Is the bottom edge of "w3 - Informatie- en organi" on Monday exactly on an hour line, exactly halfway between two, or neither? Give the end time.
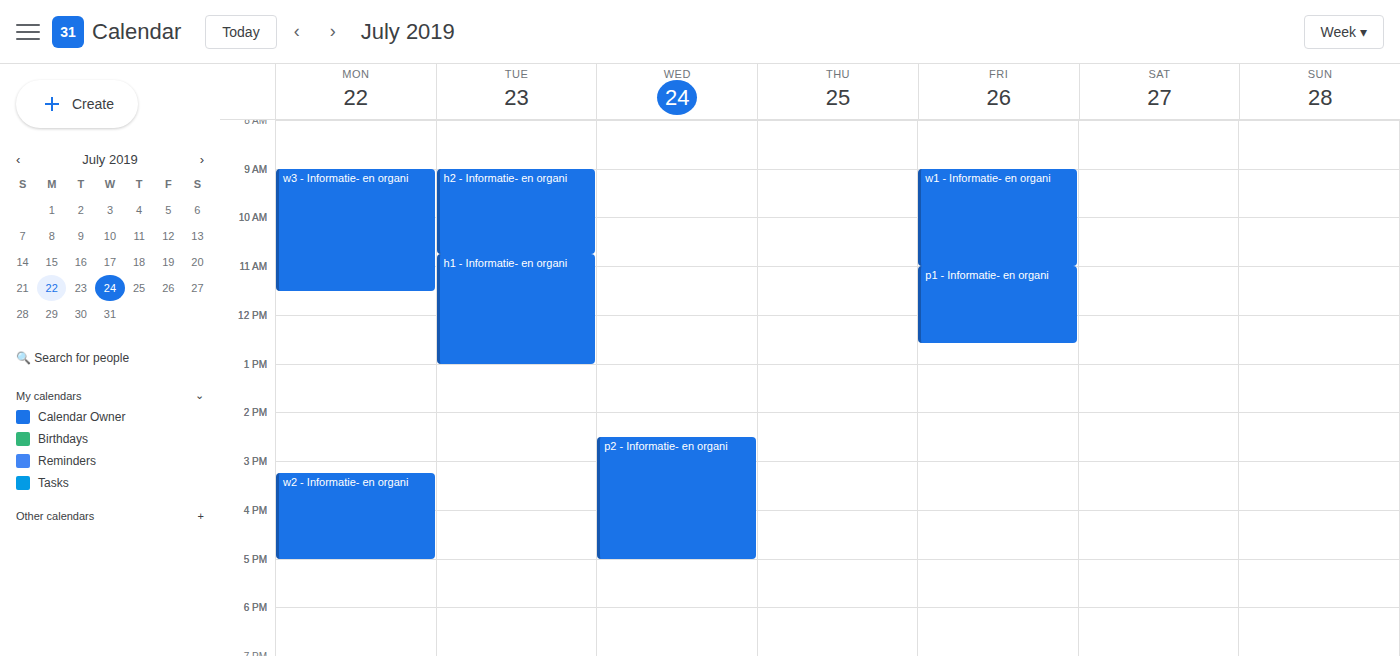
11:30 AM -- halfway between the 11 AM and 12 PM lines.